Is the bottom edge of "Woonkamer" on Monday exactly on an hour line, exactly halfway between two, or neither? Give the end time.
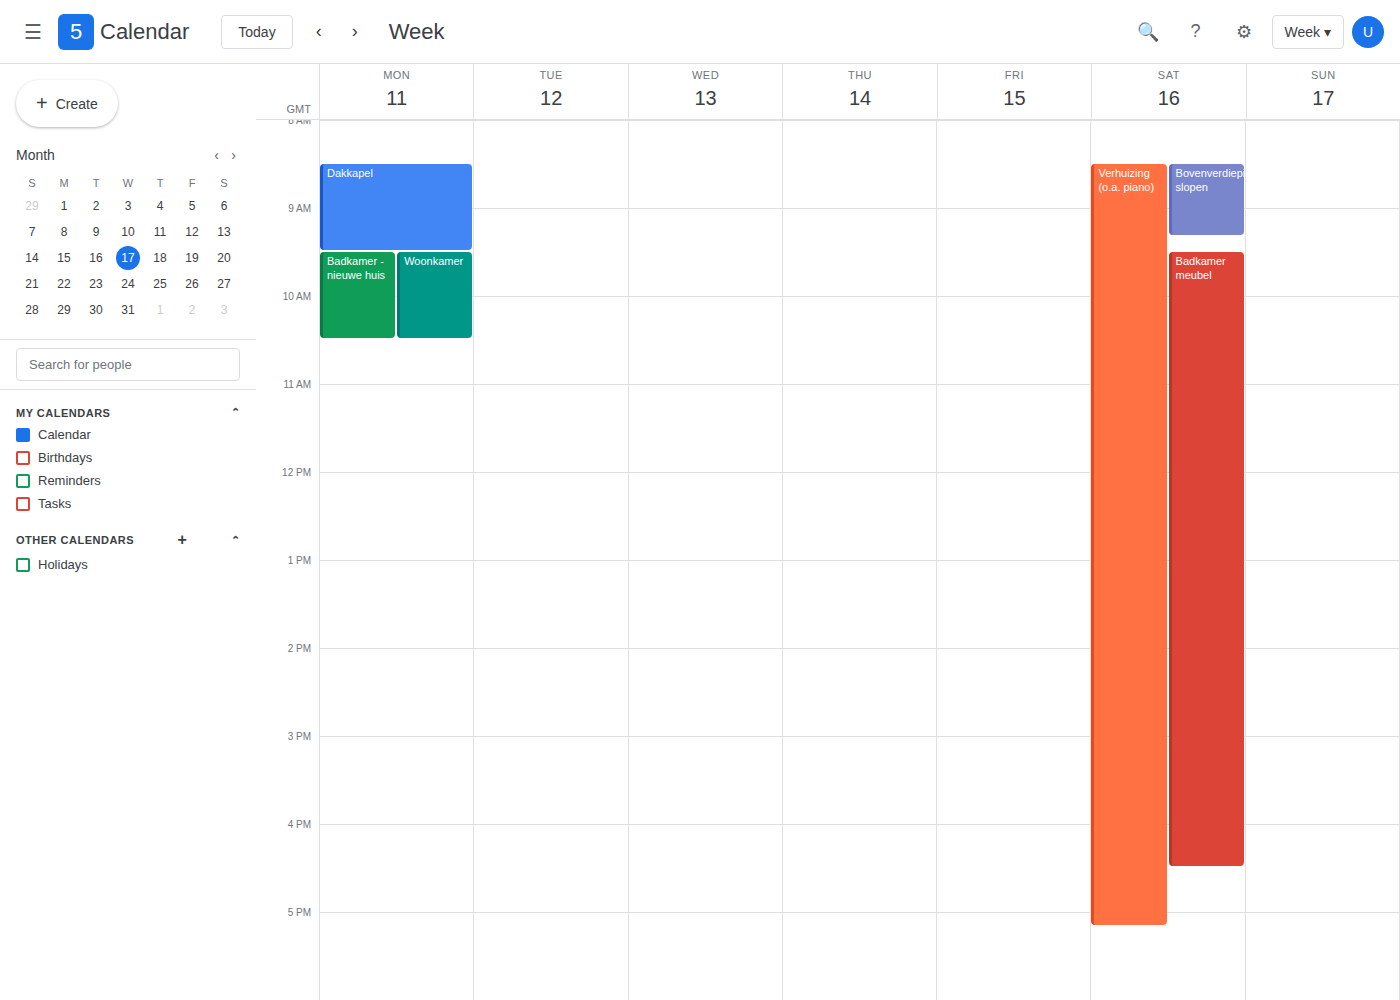
10:30 AM -- halfway between the 10 AM and 11 AM lines.